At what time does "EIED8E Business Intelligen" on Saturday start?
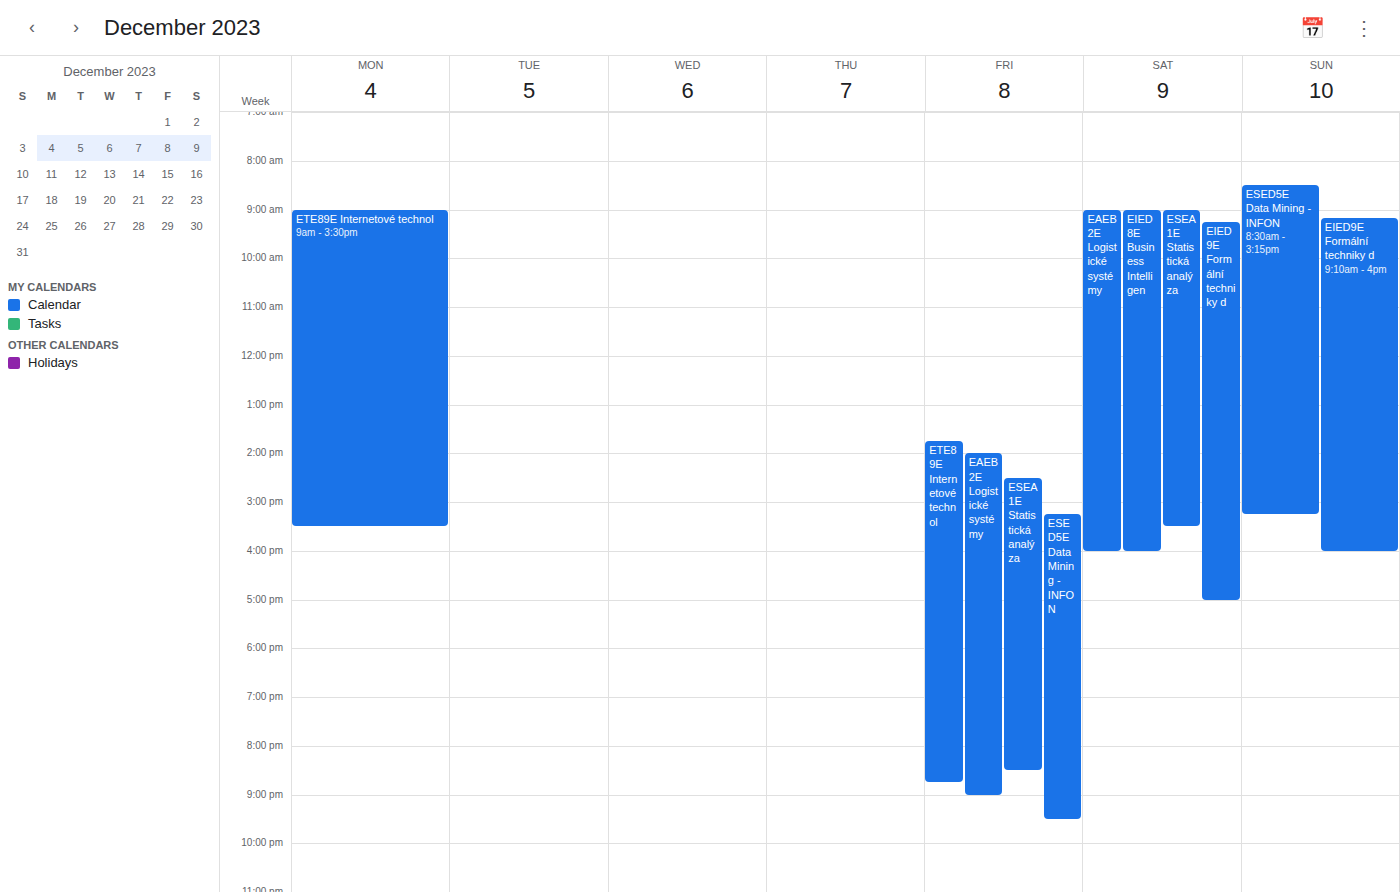
9:00 AM